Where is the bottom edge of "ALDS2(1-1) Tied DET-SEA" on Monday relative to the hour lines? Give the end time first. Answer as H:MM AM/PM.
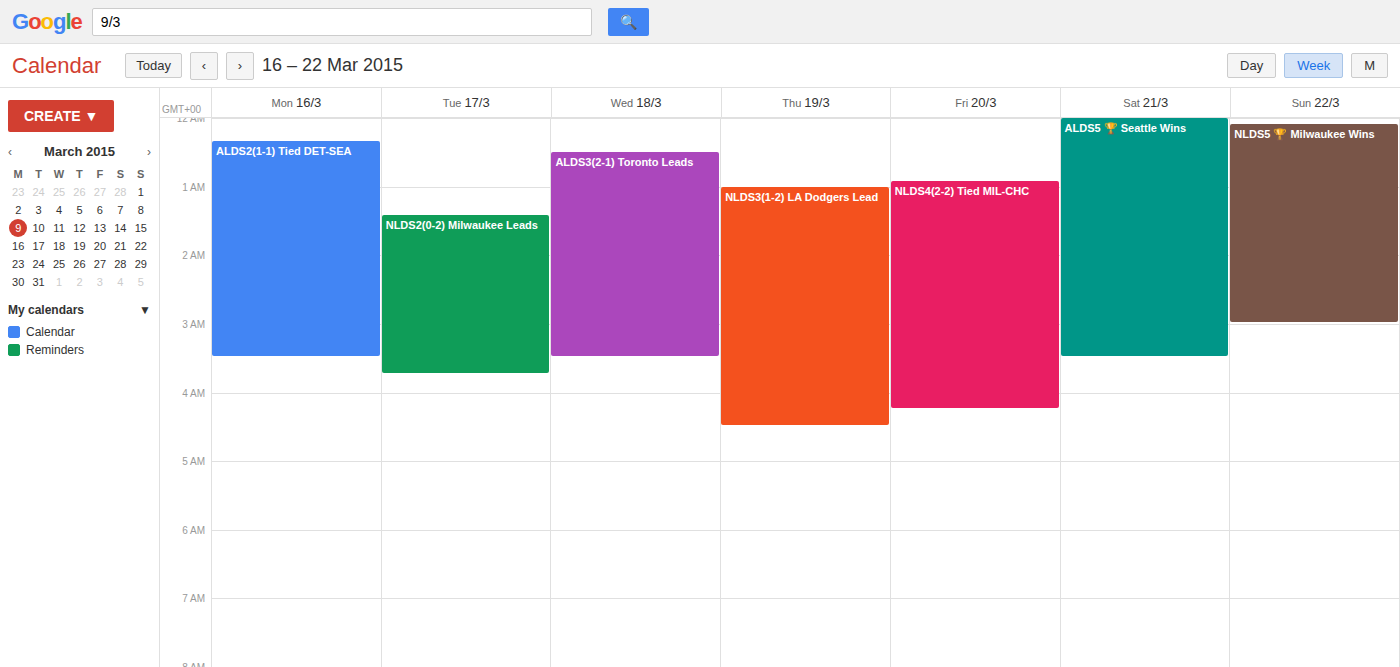
3:30 AM -- halfway between the 3 AM and 4 AM lines.